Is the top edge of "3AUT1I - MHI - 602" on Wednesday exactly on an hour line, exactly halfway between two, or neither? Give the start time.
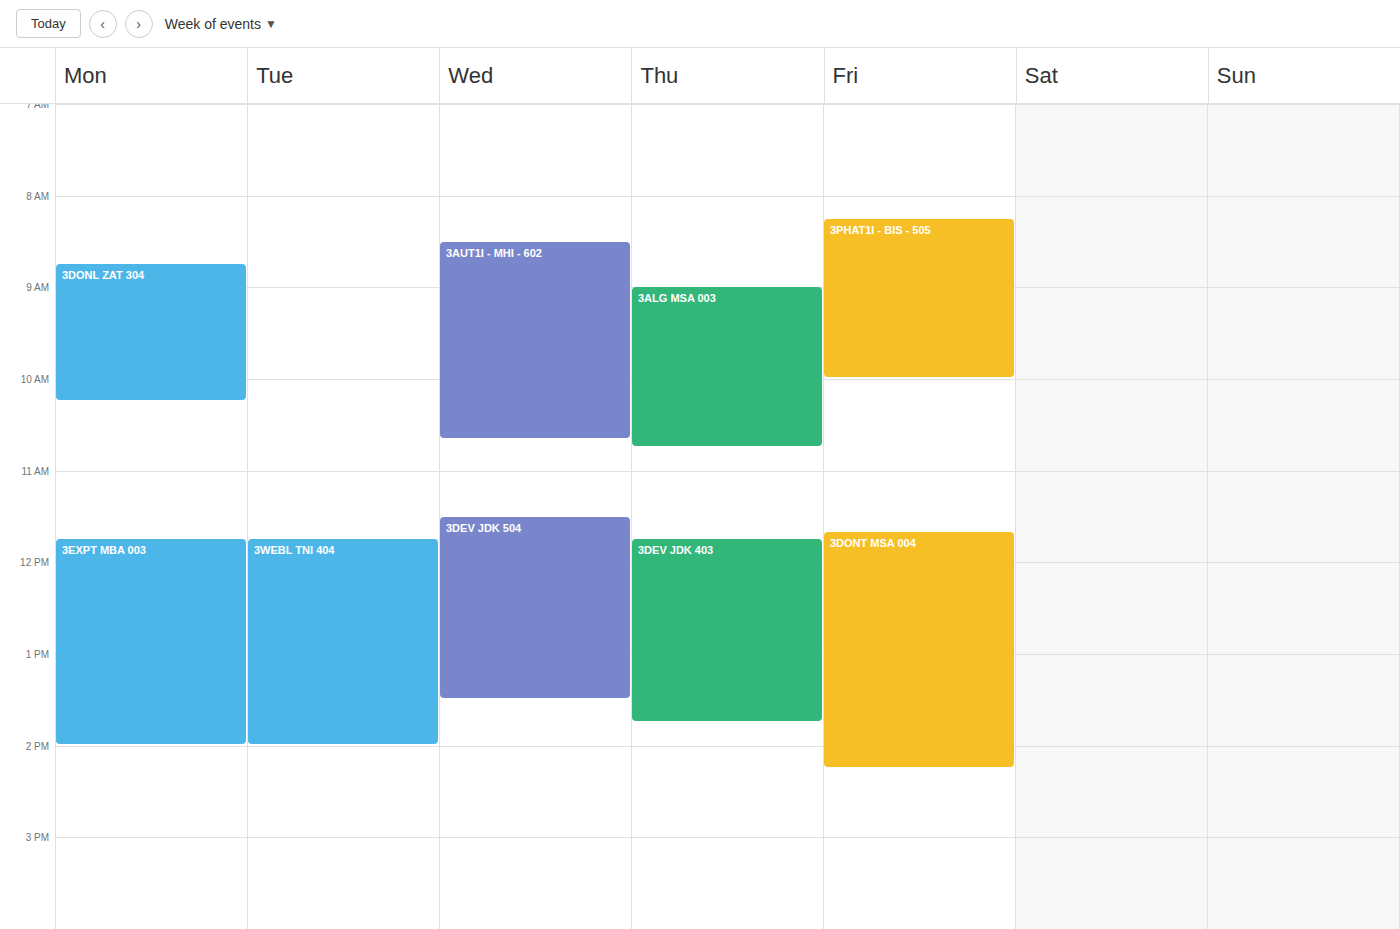
08:30 -- halfway between the 08:00 and 09:00 lines.